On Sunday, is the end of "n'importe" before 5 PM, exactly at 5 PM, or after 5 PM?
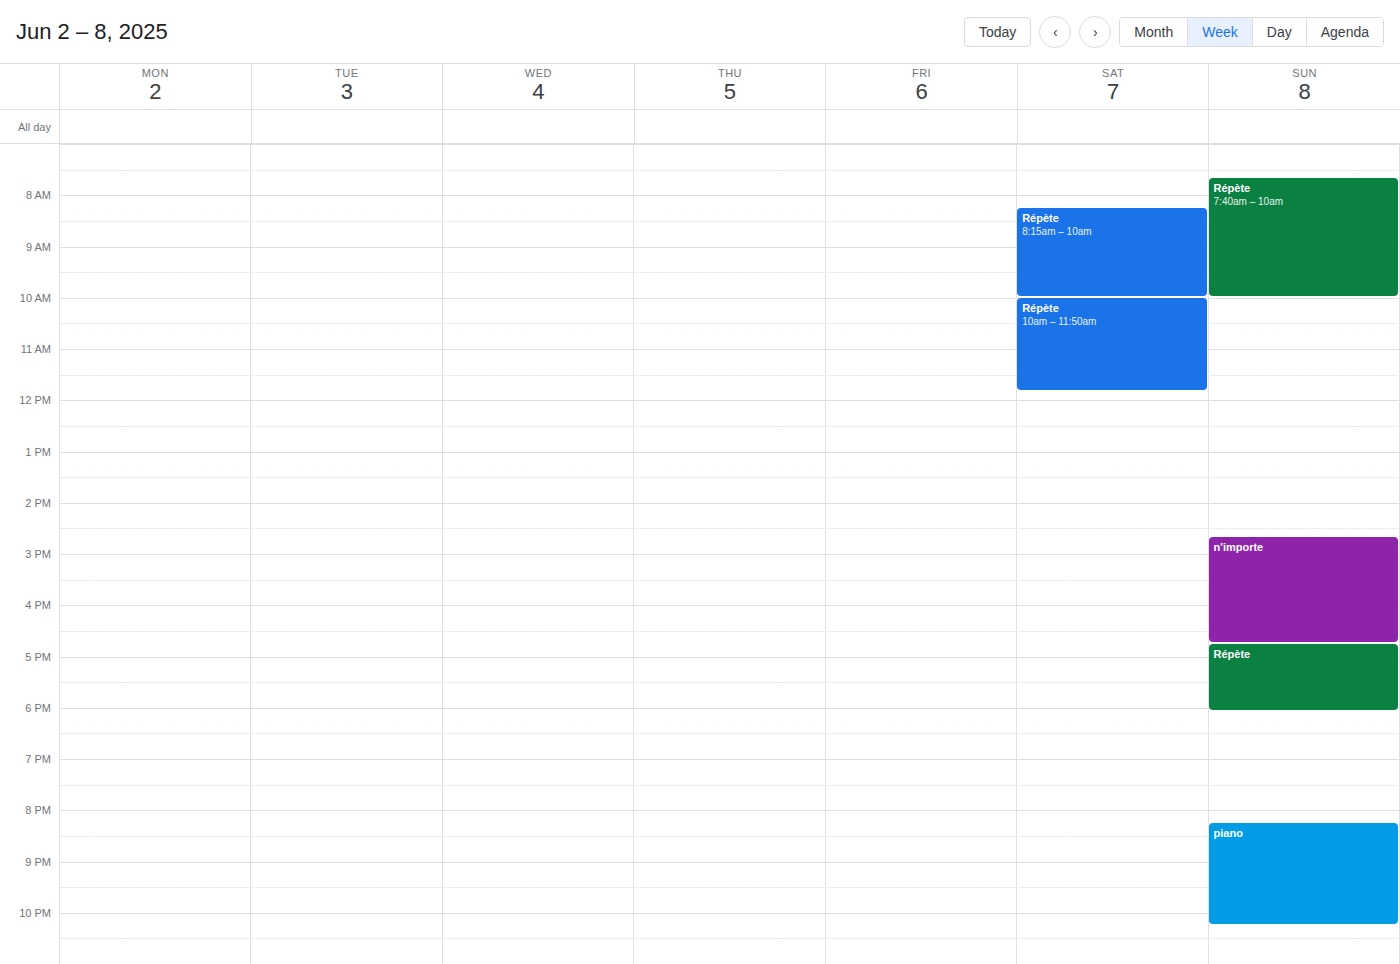
4:45 PM -- before 5 PM, 15 minutes above the 5 PM line.